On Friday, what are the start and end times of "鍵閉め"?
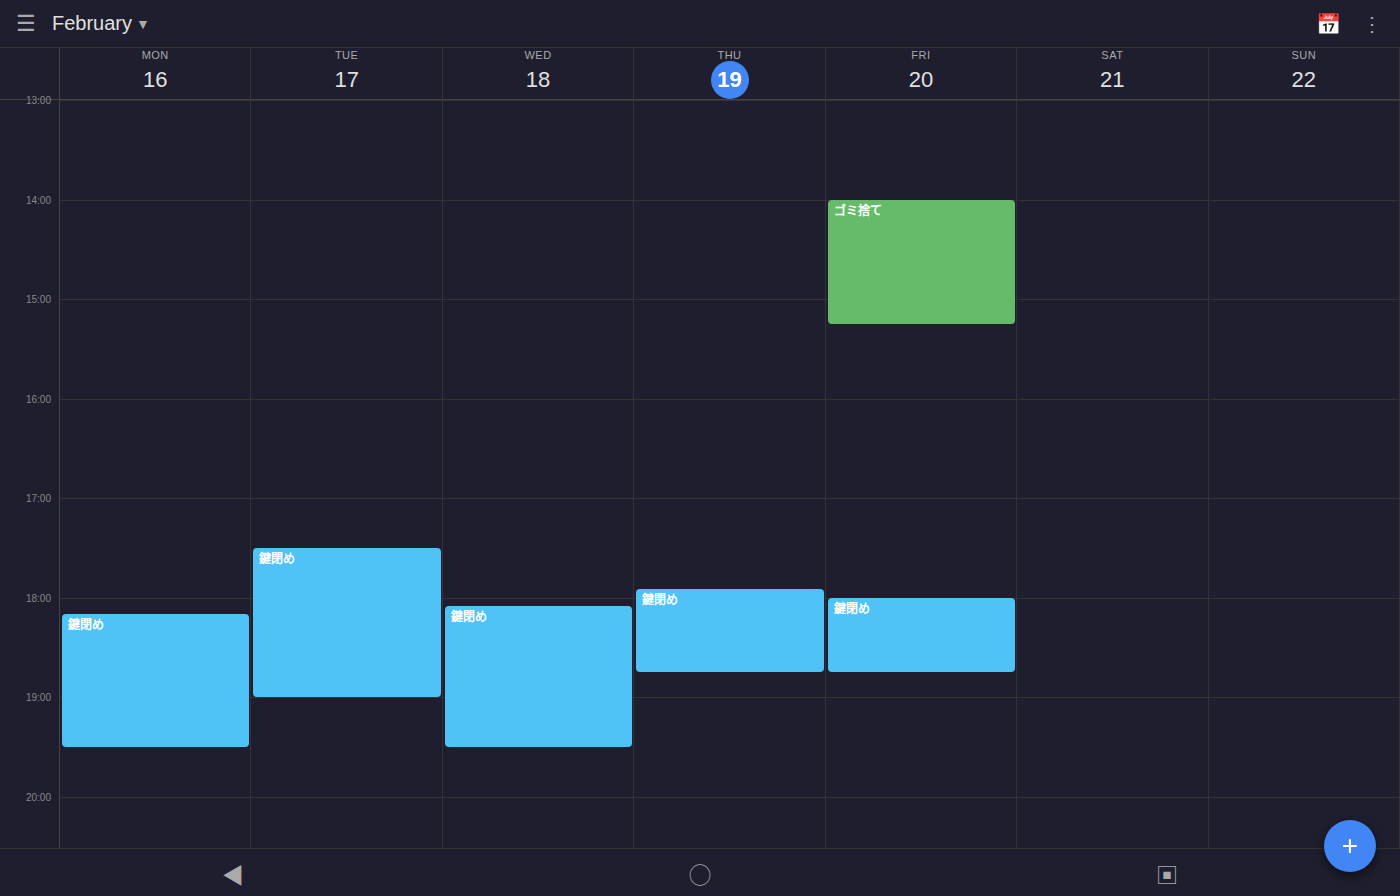
6:00 PM to 6:45 PM